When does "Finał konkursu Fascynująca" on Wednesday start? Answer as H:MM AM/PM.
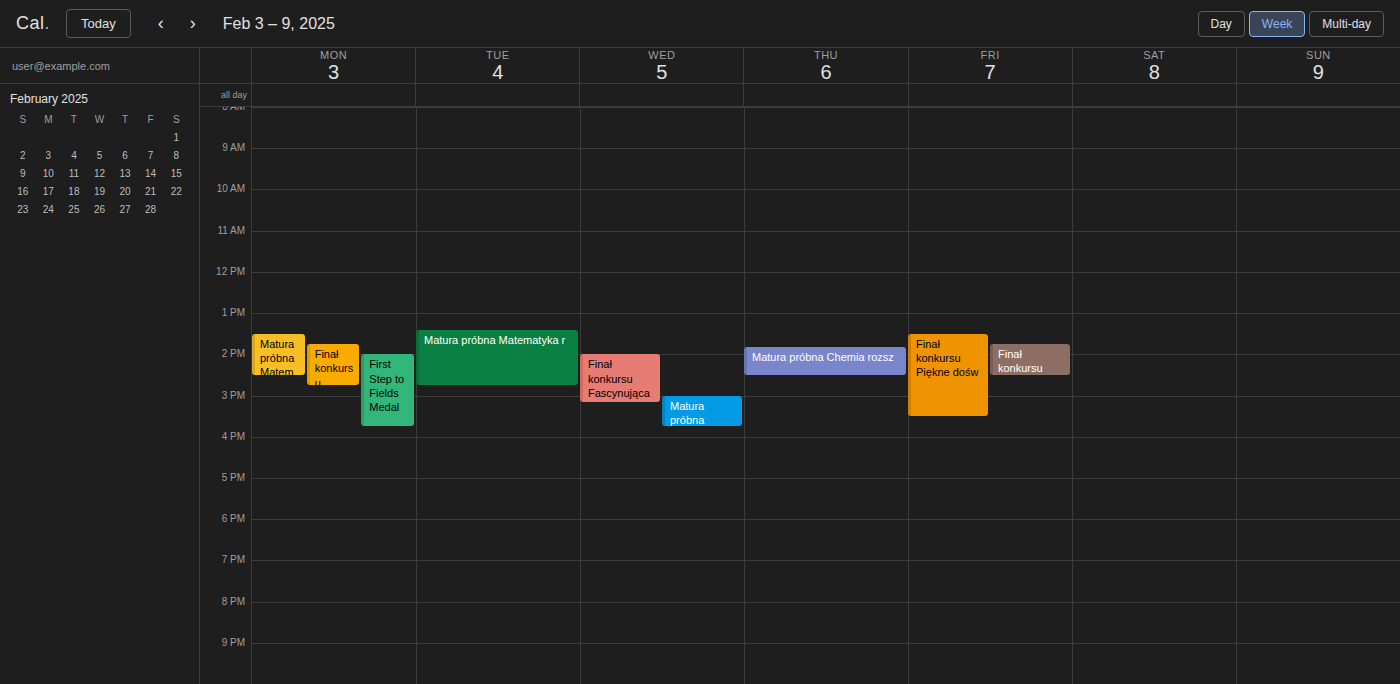
2:00 PM